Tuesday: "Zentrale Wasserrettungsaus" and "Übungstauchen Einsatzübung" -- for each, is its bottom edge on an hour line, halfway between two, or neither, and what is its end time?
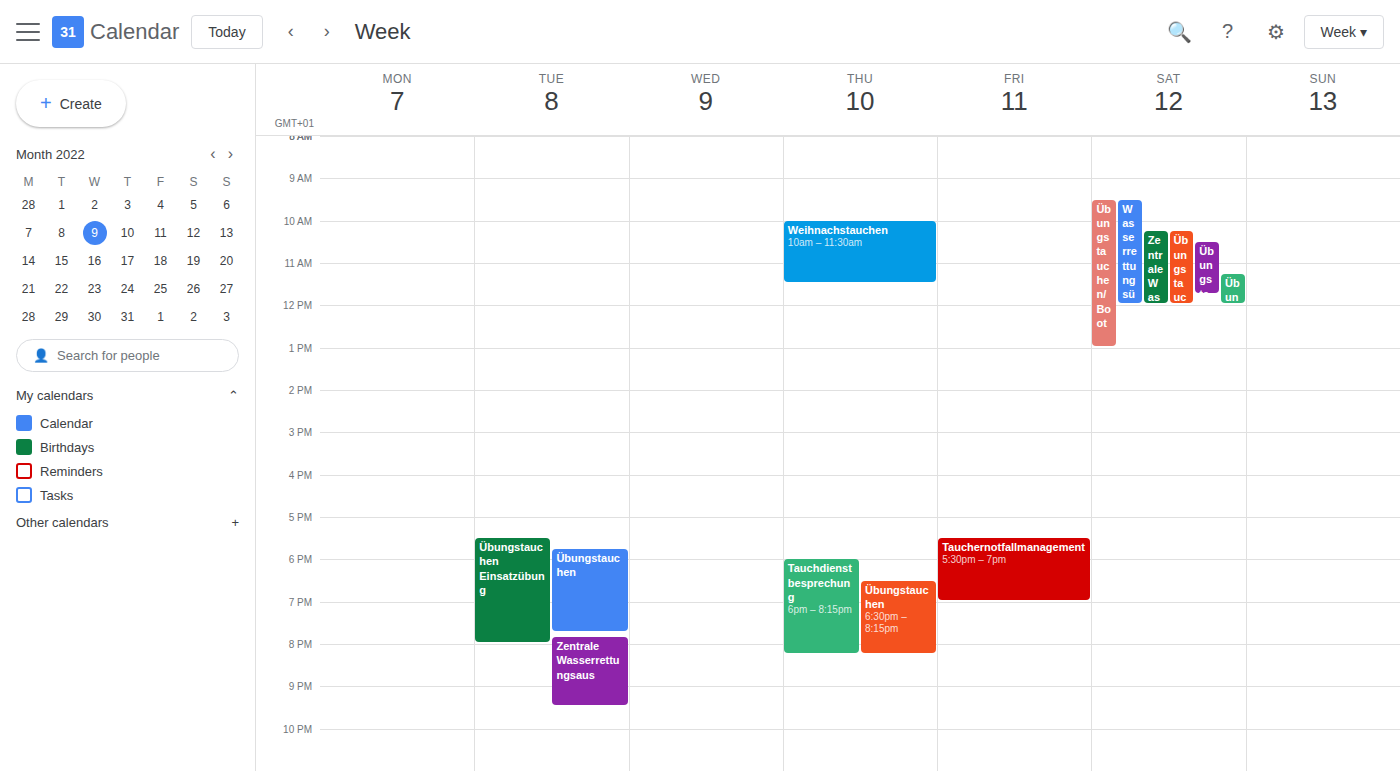
"Zentrale Wasserrettungsaus": 21:30, halfway between the 21:00 and 22:00 lines. "Übungstauchen Einsatzübung": 20:00, exactly on the 20:00 line.